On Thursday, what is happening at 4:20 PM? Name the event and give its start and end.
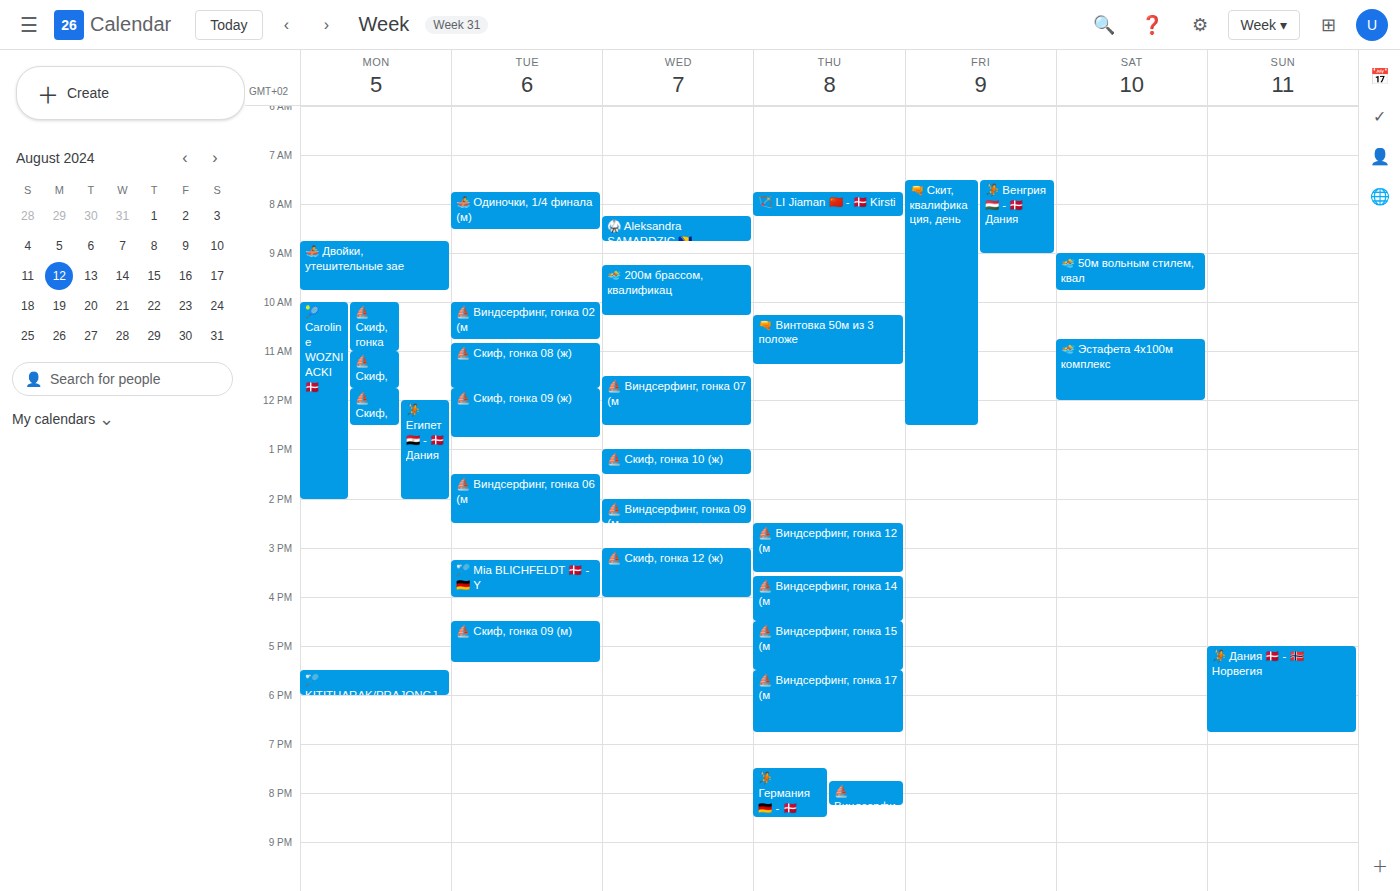
"⛵ Виндсерфинг, гонка 14 (м", 3:35 PM to 4:30 PM